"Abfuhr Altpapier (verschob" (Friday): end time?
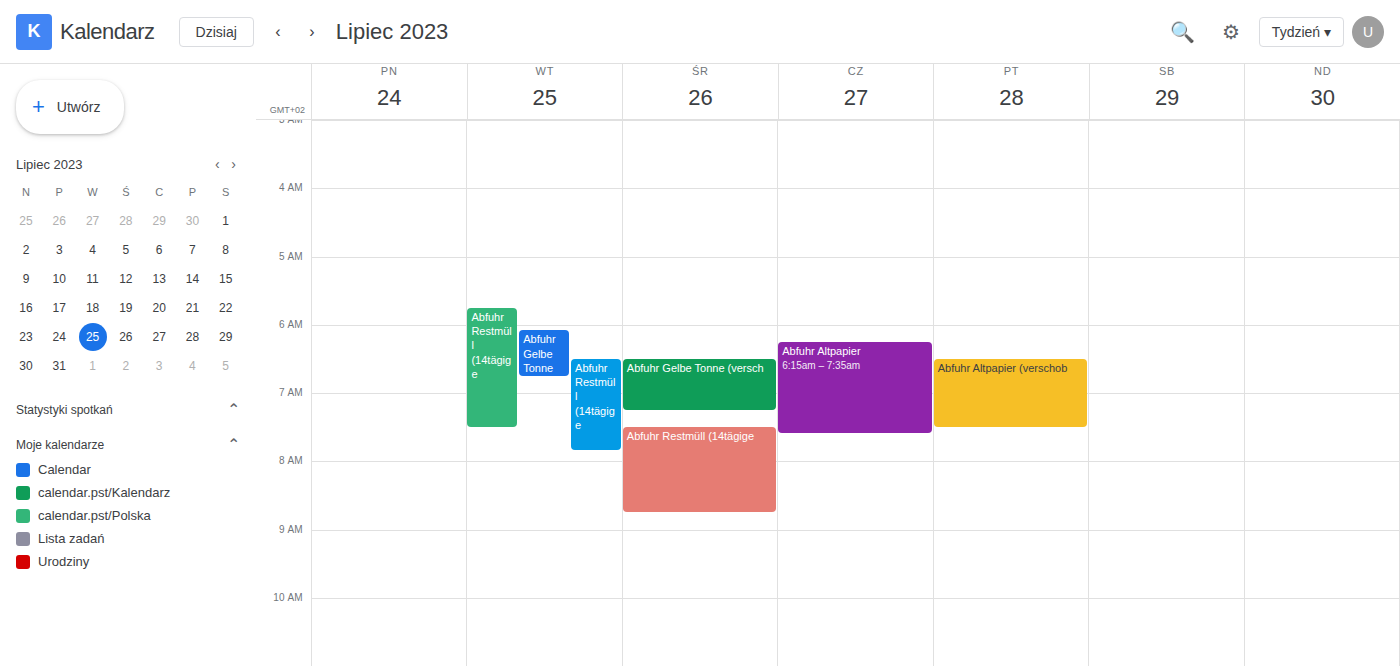
7:30 AM